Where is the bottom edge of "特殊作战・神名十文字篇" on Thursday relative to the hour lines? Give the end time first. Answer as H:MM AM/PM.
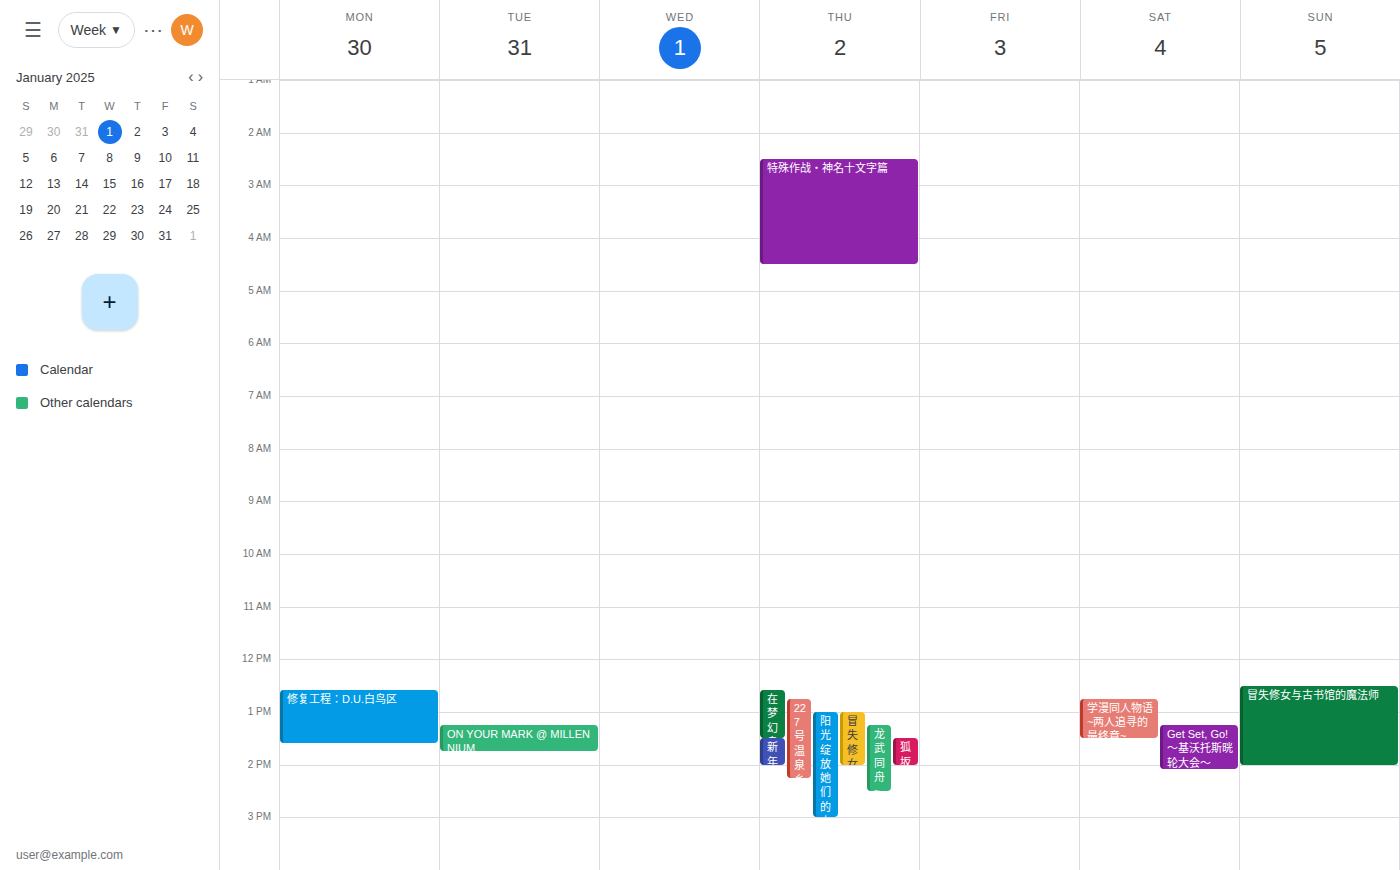
4:30 AM -- halfway between the 4 AM and 5 AM lines.